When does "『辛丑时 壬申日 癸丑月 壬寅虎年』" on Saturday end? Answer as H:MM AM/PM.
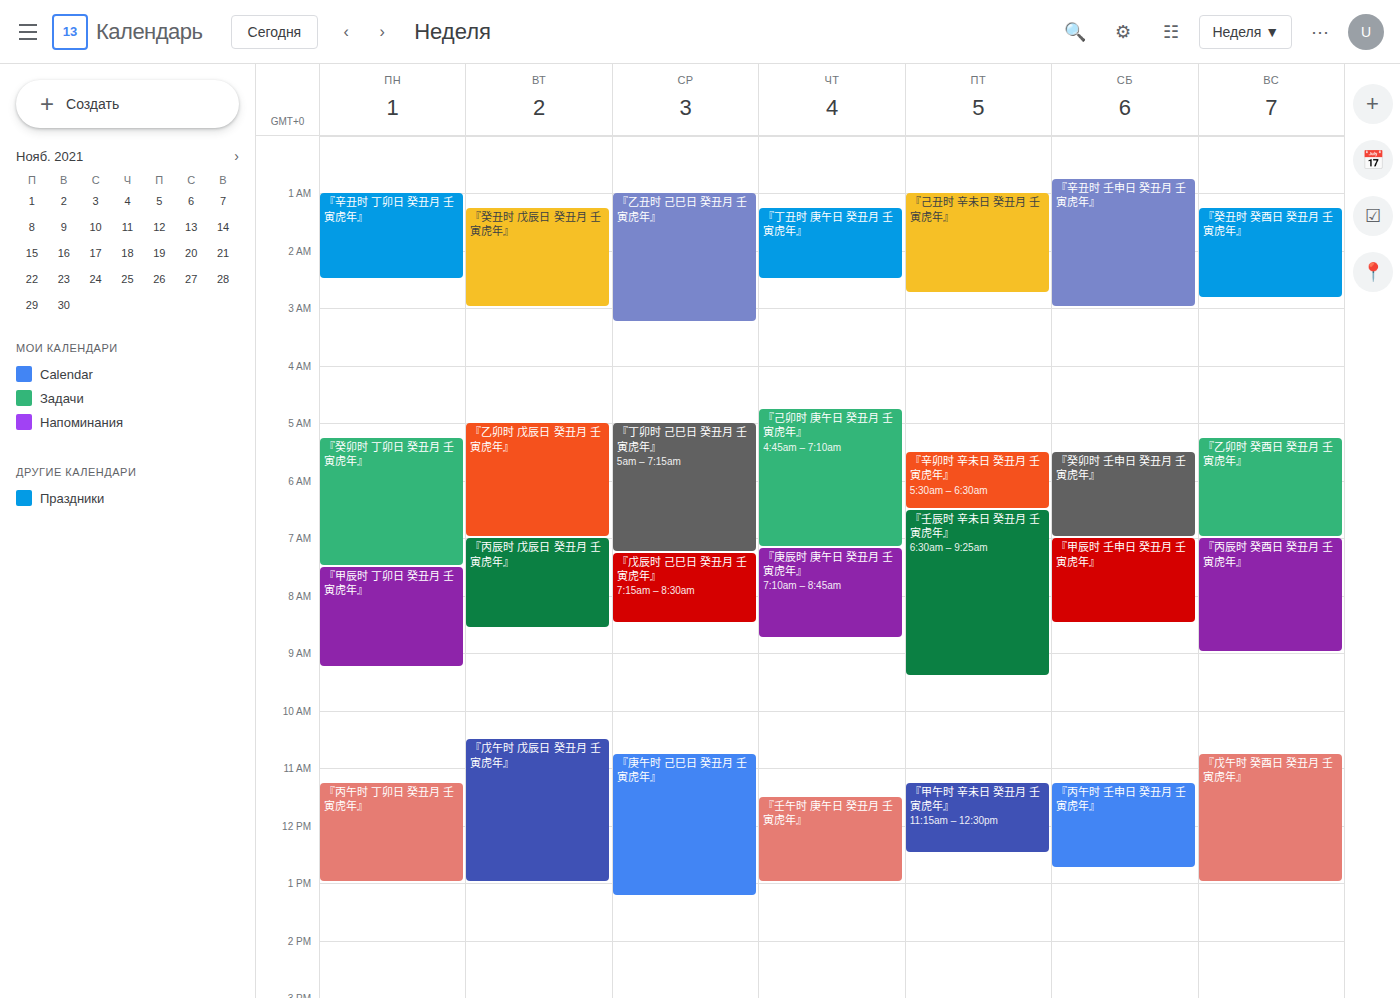
3:00 AM